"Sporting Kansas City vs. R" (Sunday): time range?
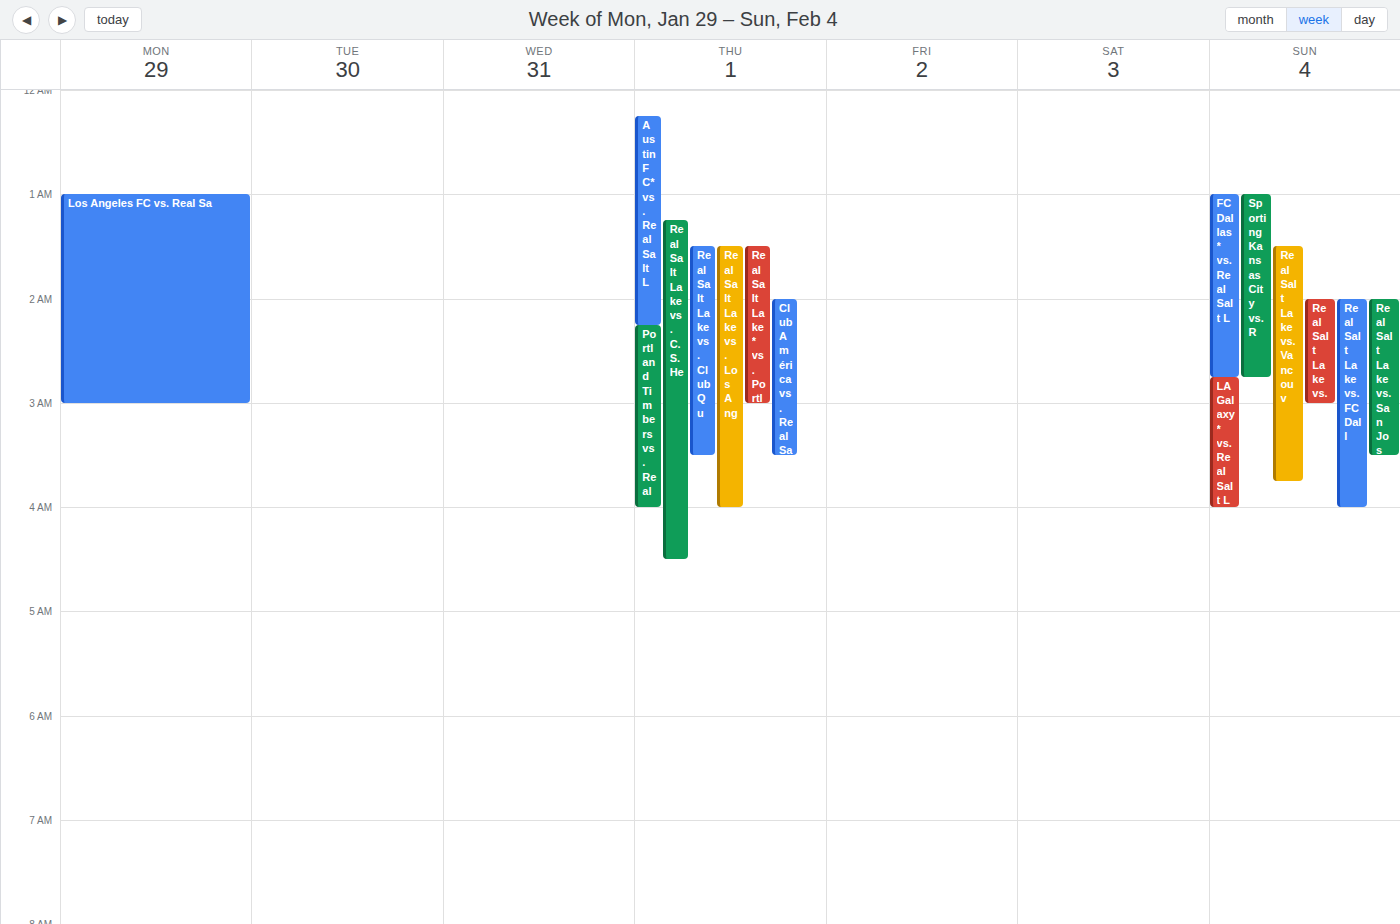
1:00 AM to 2:45 AM